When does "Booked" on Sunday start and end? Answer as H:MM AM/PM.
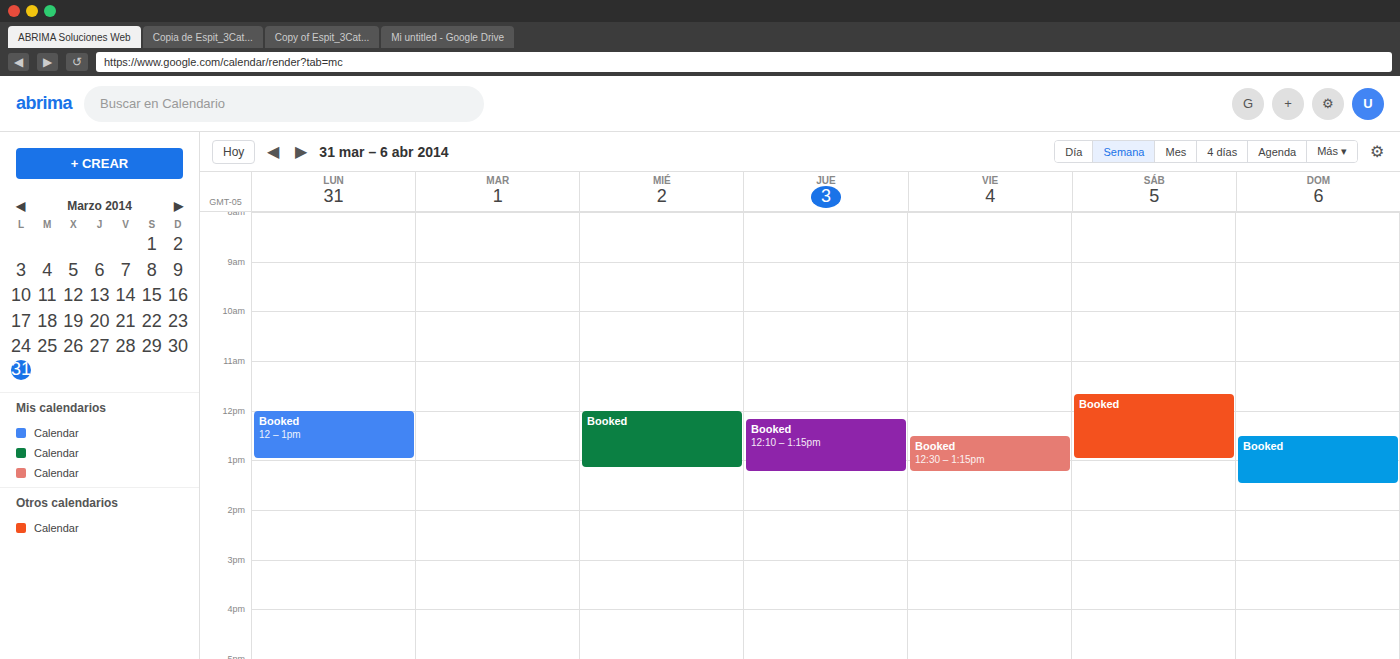
12:30 PM to 1:30 PM